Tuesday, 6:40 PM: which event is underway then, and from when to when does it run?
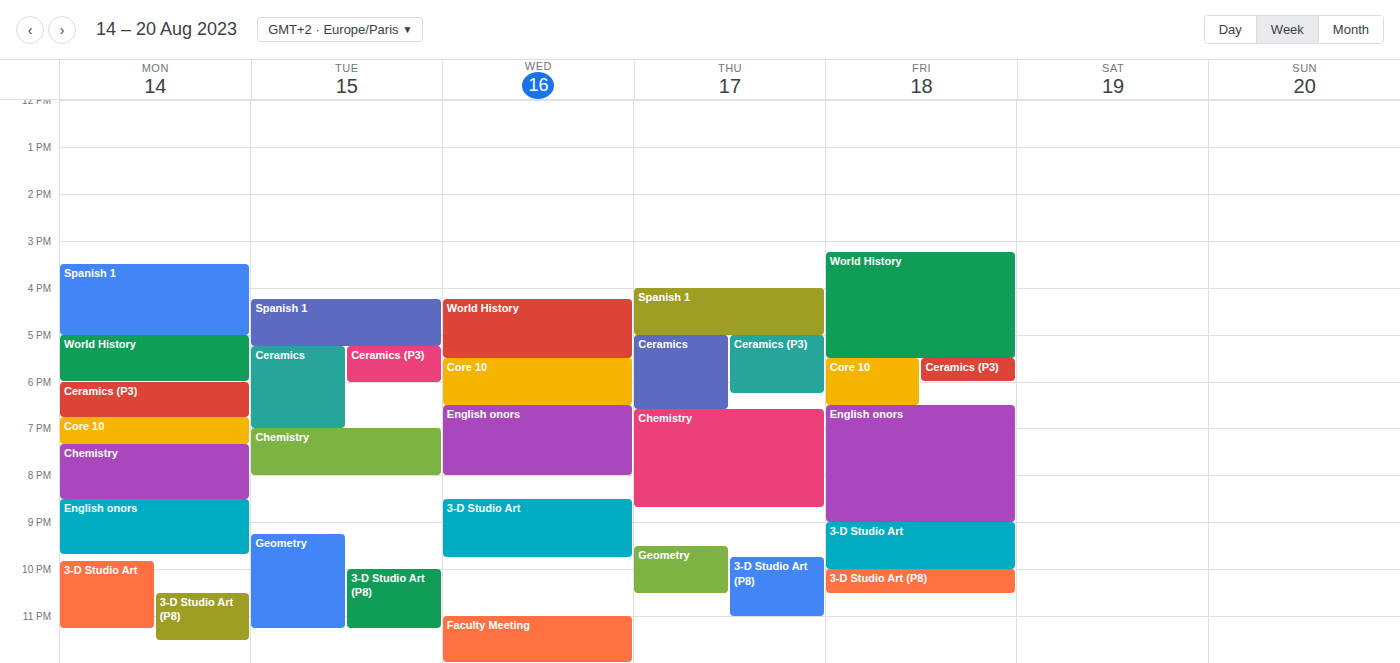
"Ceramics", 5:15 PM to 7:00 PM